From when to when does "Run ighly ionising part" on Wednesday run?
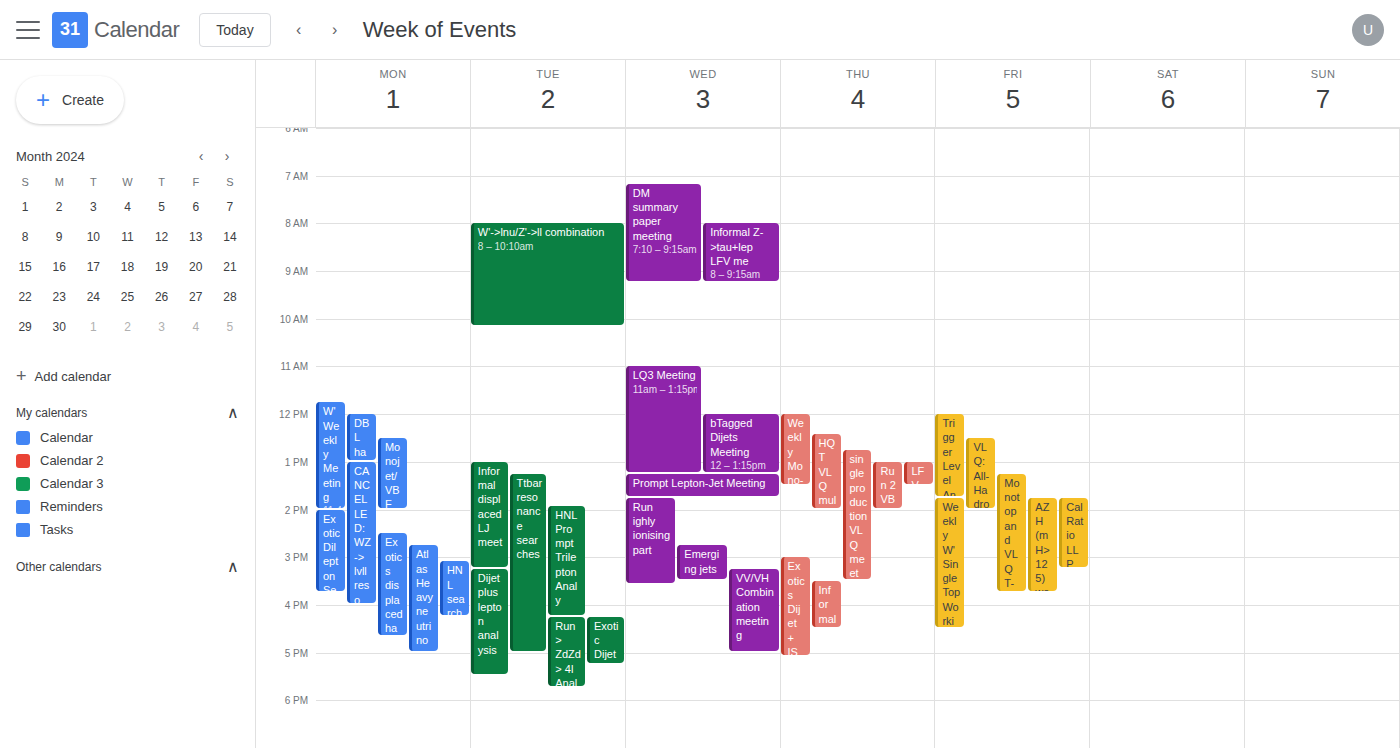
1:45 PM to 3:35 PM